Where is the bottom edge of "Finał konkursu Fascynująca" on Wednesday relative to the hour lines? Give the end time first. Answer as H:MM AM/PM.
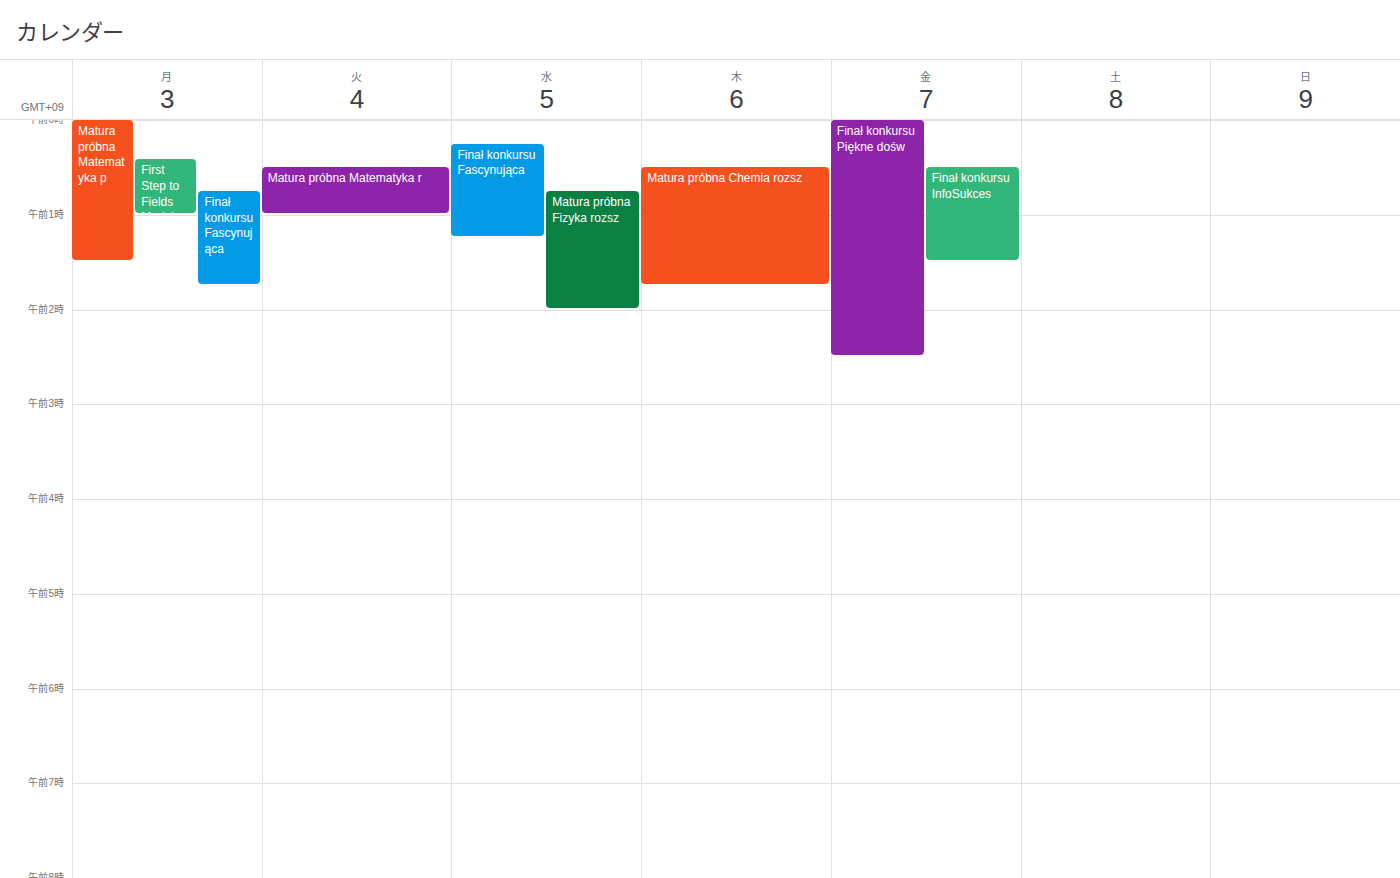
1:15 AM -- neither: a quarter of the way from the 1 AM line to the 2 AM line.